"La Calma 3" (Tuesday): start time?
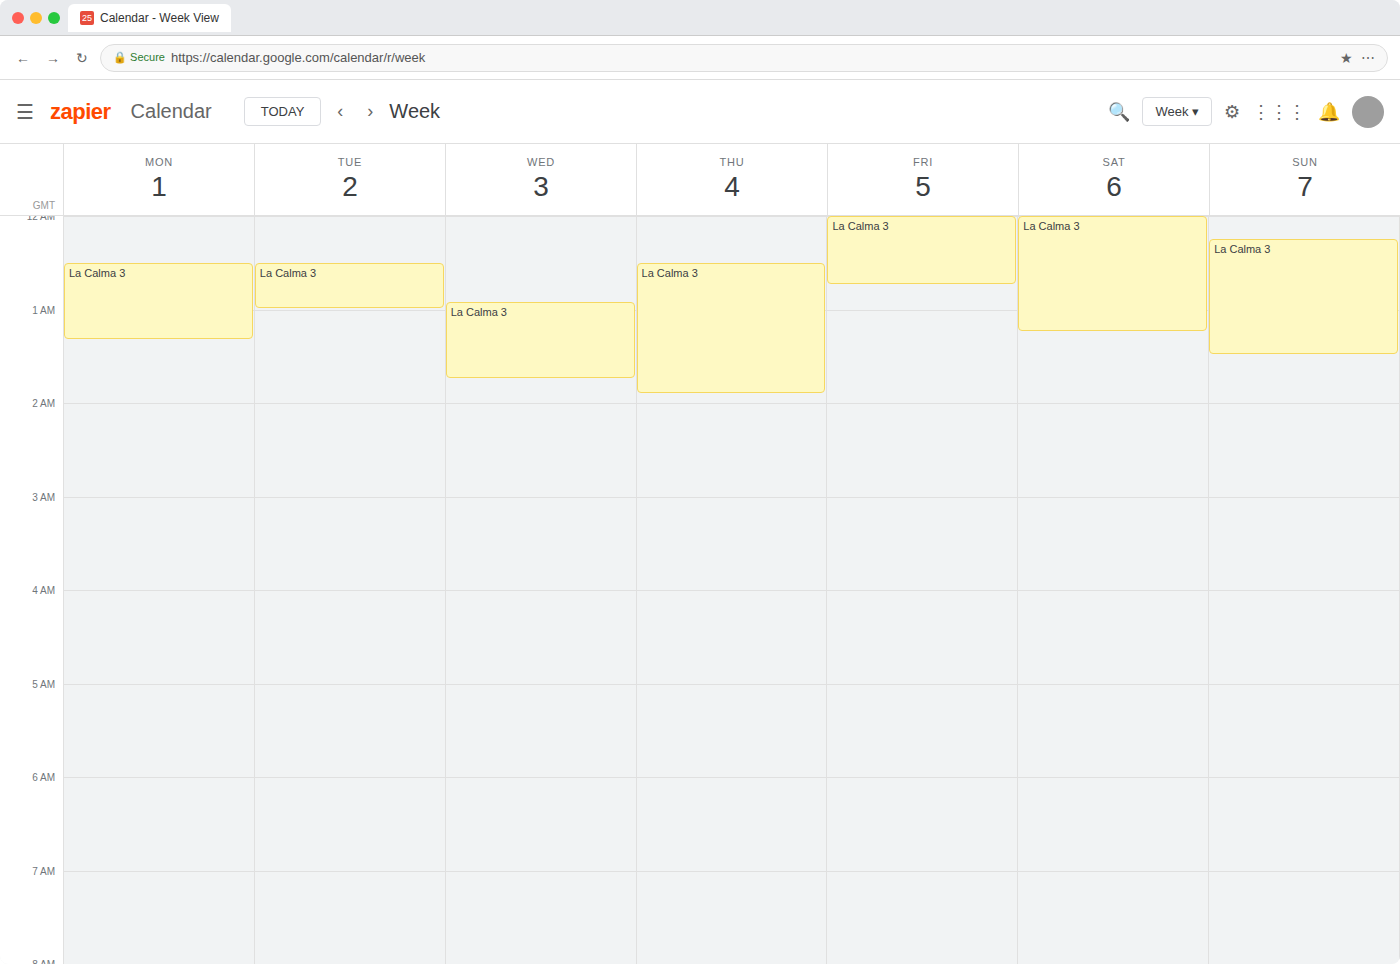
12:30 AM